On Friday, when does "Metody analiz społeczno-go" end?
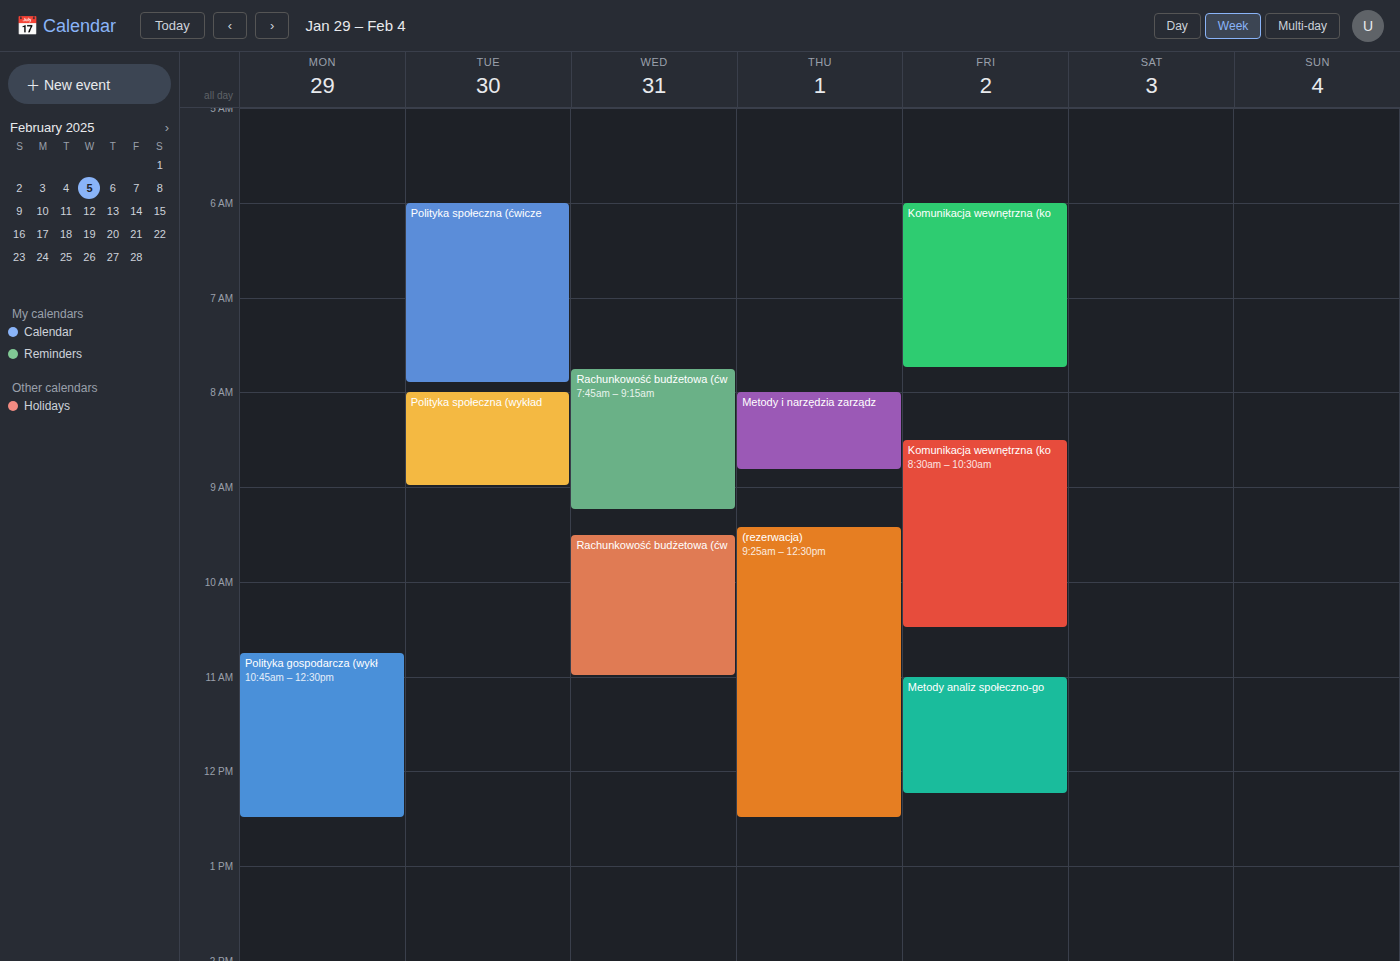
12:15 PM